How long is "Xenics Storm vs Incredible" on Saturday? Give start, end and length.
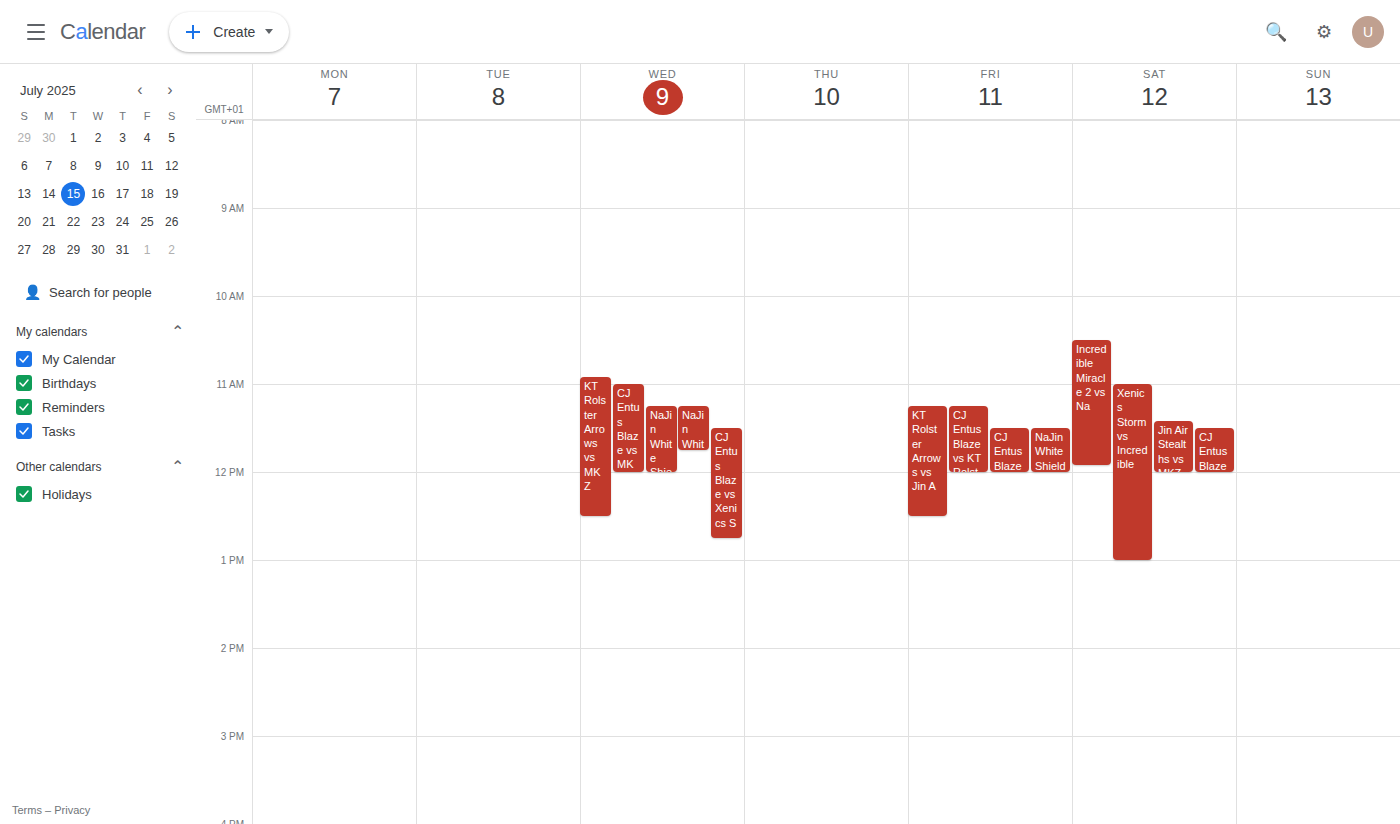
11:00 AM to 1:00 PM, 2 hours